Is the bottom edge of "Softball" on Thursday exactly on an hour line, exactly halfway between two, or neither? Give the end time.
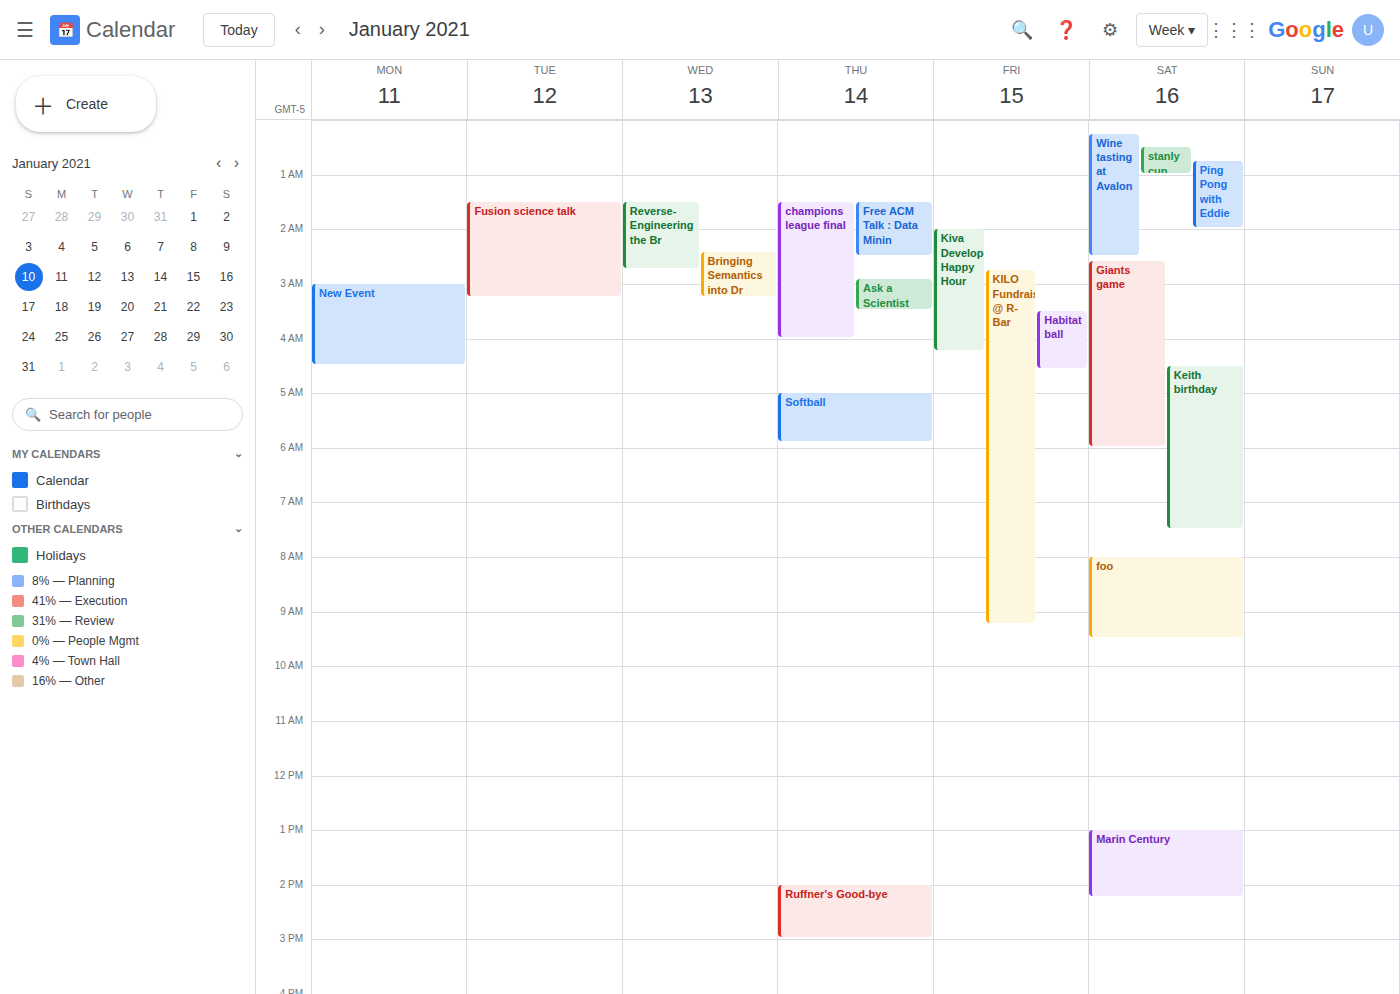
5:55 AM -- neither: 55 minutes below the 5 AM line and 5 minutes above the 6 AM line.